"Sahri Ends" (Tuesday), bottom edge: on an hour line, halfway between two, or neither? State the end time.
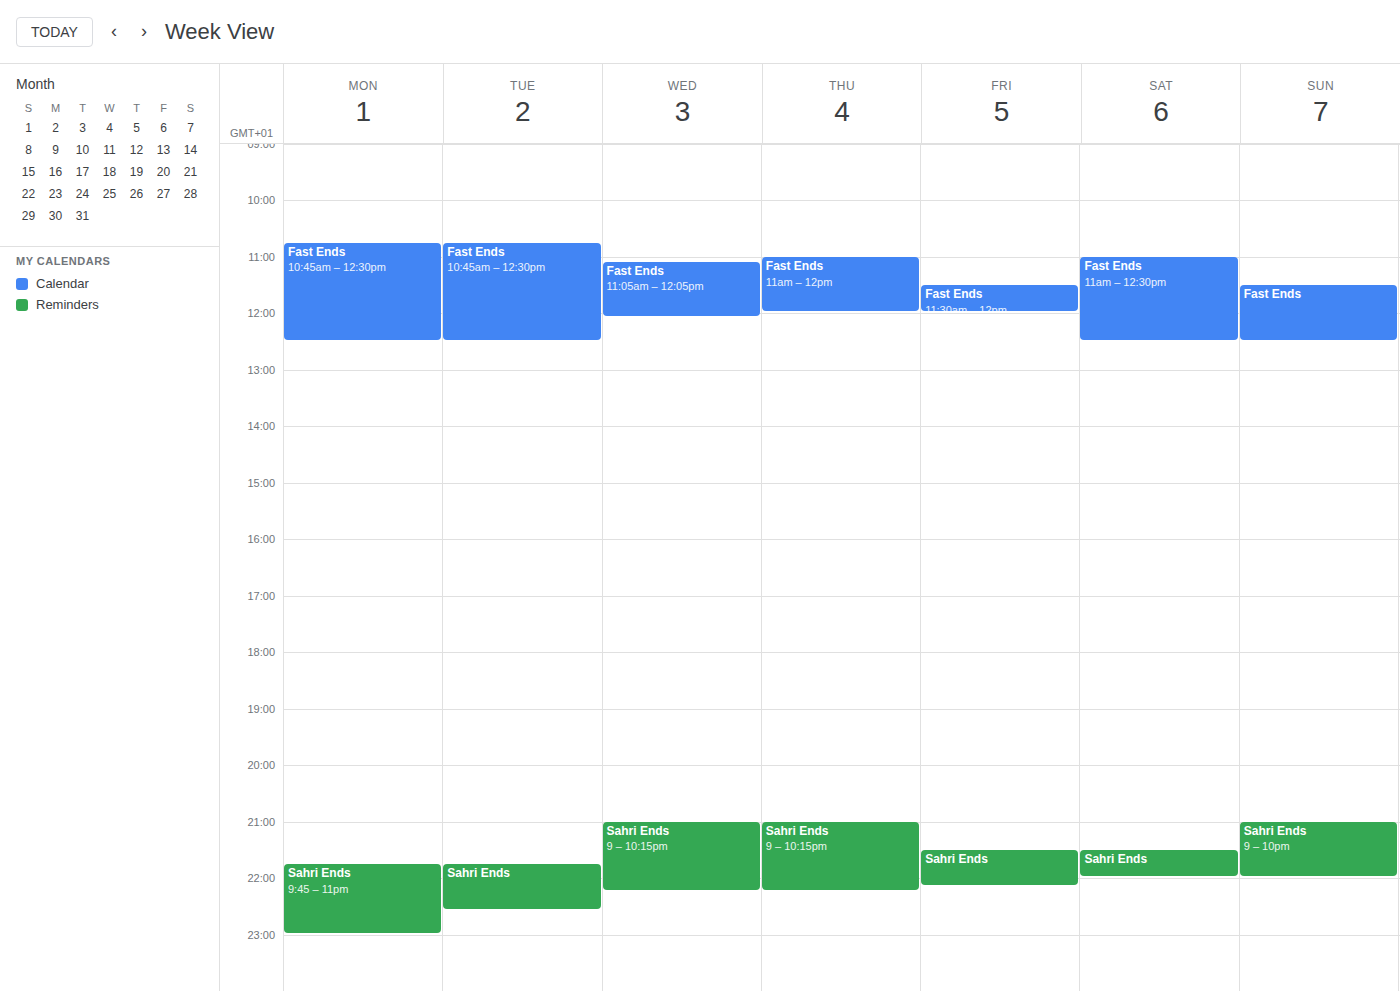
10:35 PM -- neither: 35 minutes below the 10 PM line and 25 minutes above the 11 PM line.